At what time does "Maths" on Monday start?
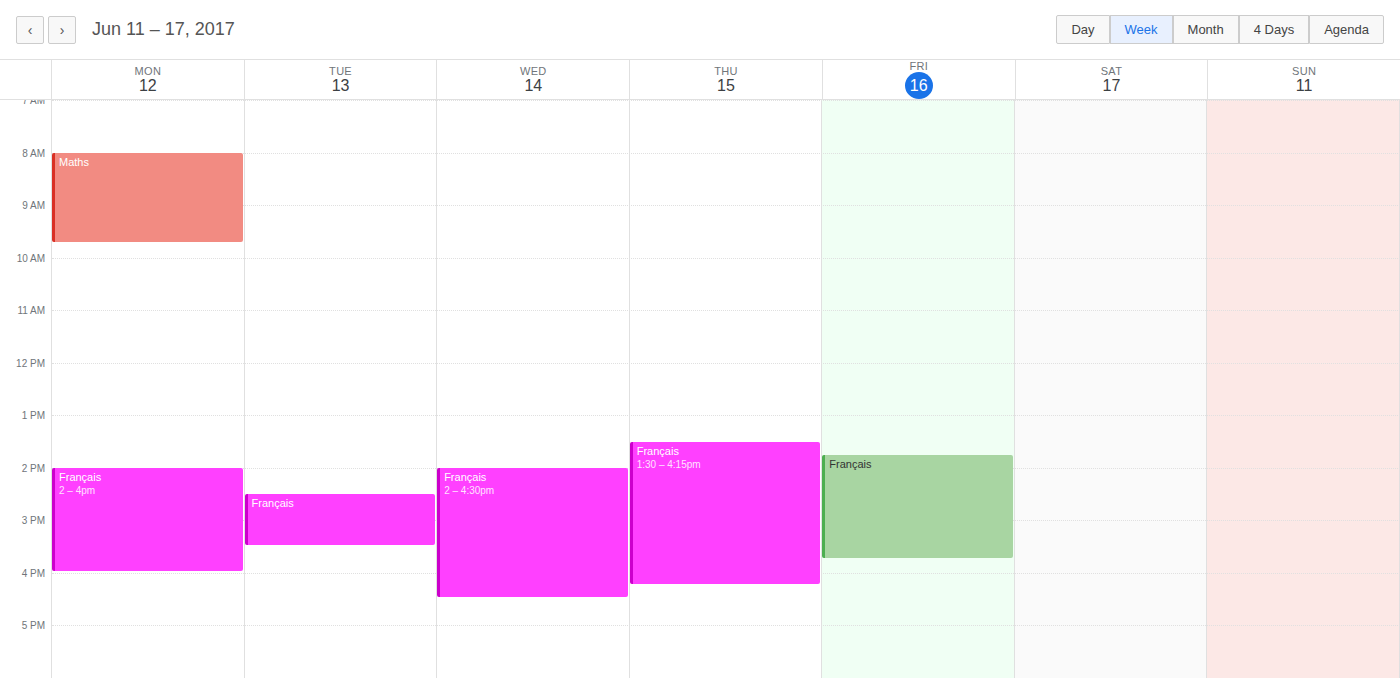
8:00 AM